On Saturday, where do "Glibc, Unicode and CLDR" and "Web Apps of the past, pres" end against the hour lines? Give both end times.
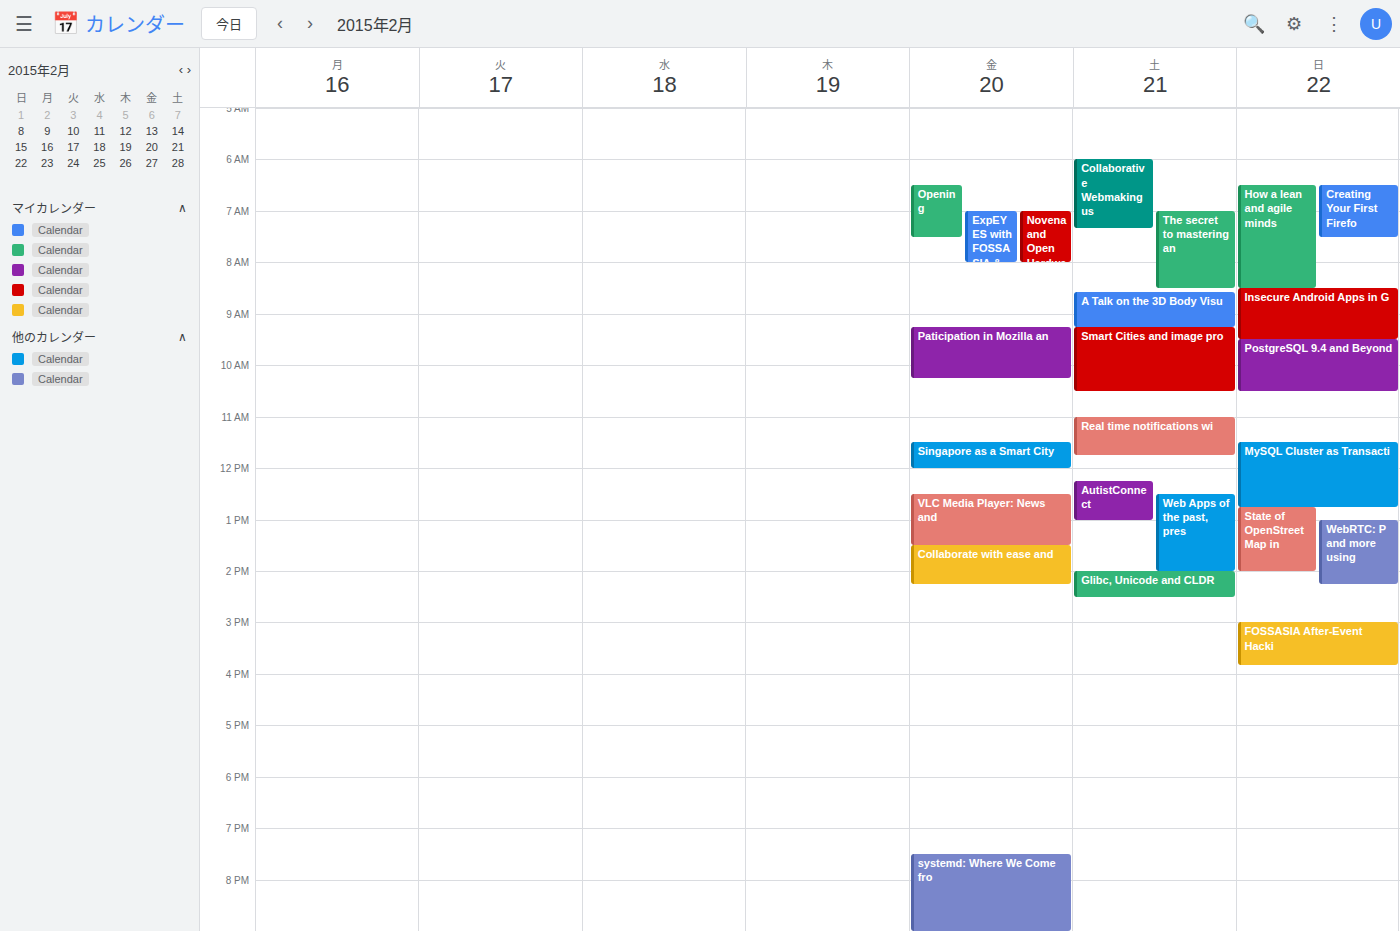
"Glibc, Unicode and CLDR": 14:30, halfway between the 14:00 and 15:00 lines. "Web Apps of the past, pres": 14:00, exactly on the 14:00 line.